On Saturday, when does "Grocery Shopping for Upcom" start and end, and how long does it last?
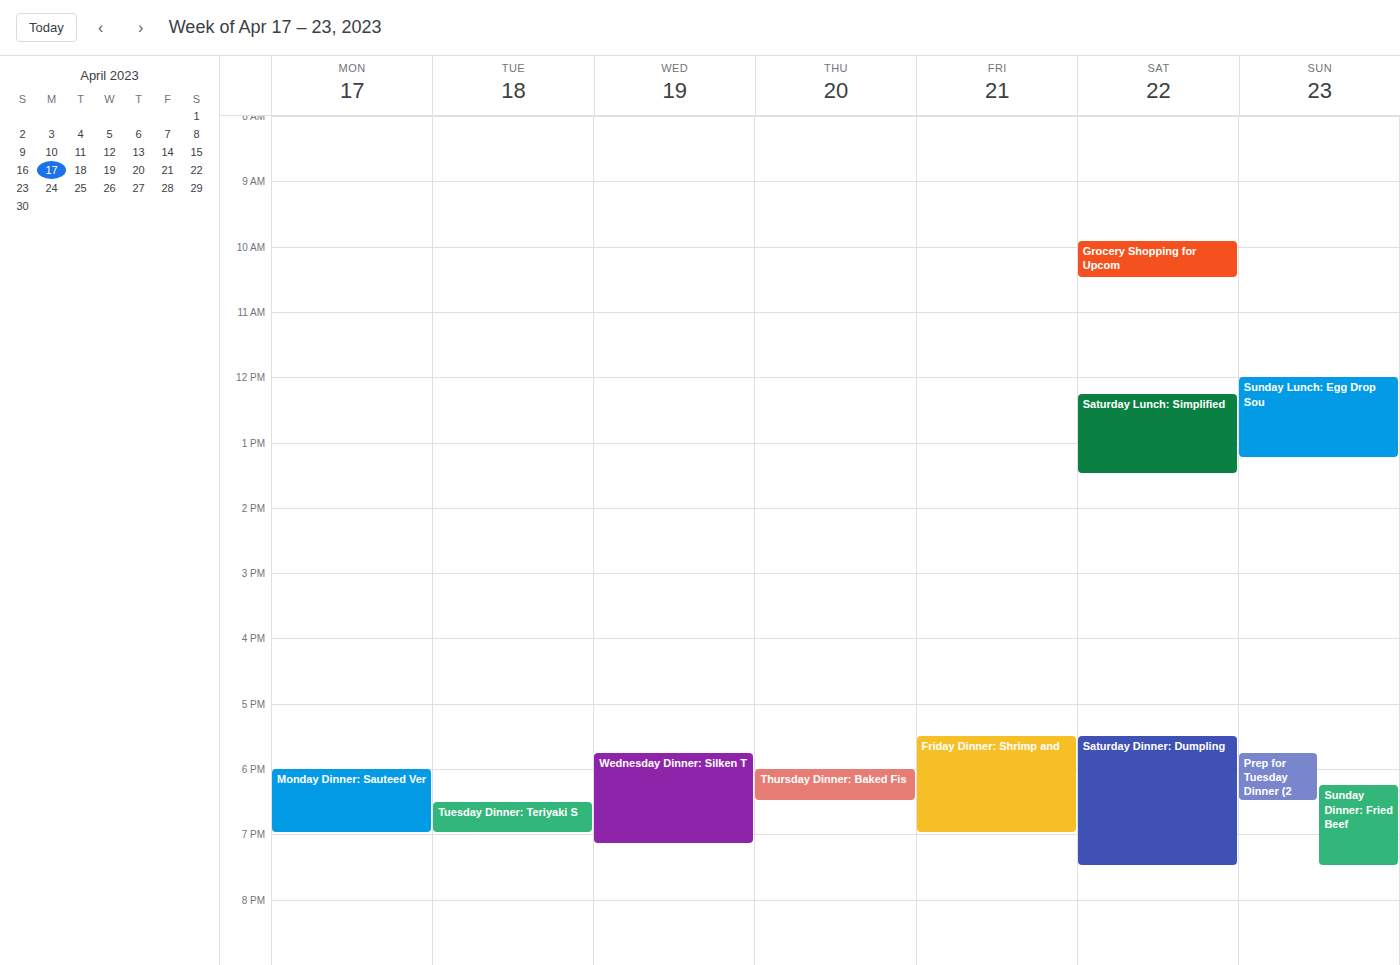
9:55 AM to 10:30 AM, 35 minutes